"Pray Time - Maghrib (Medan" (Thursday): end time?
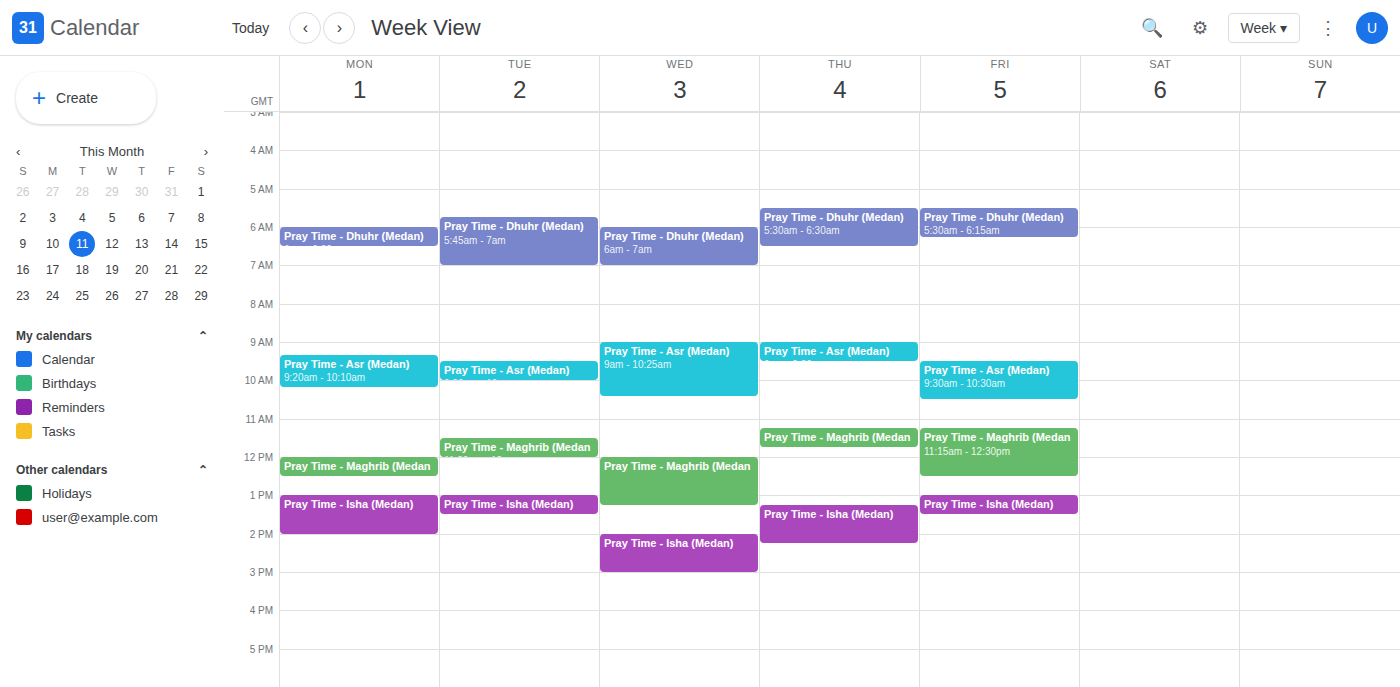
11:45 AM